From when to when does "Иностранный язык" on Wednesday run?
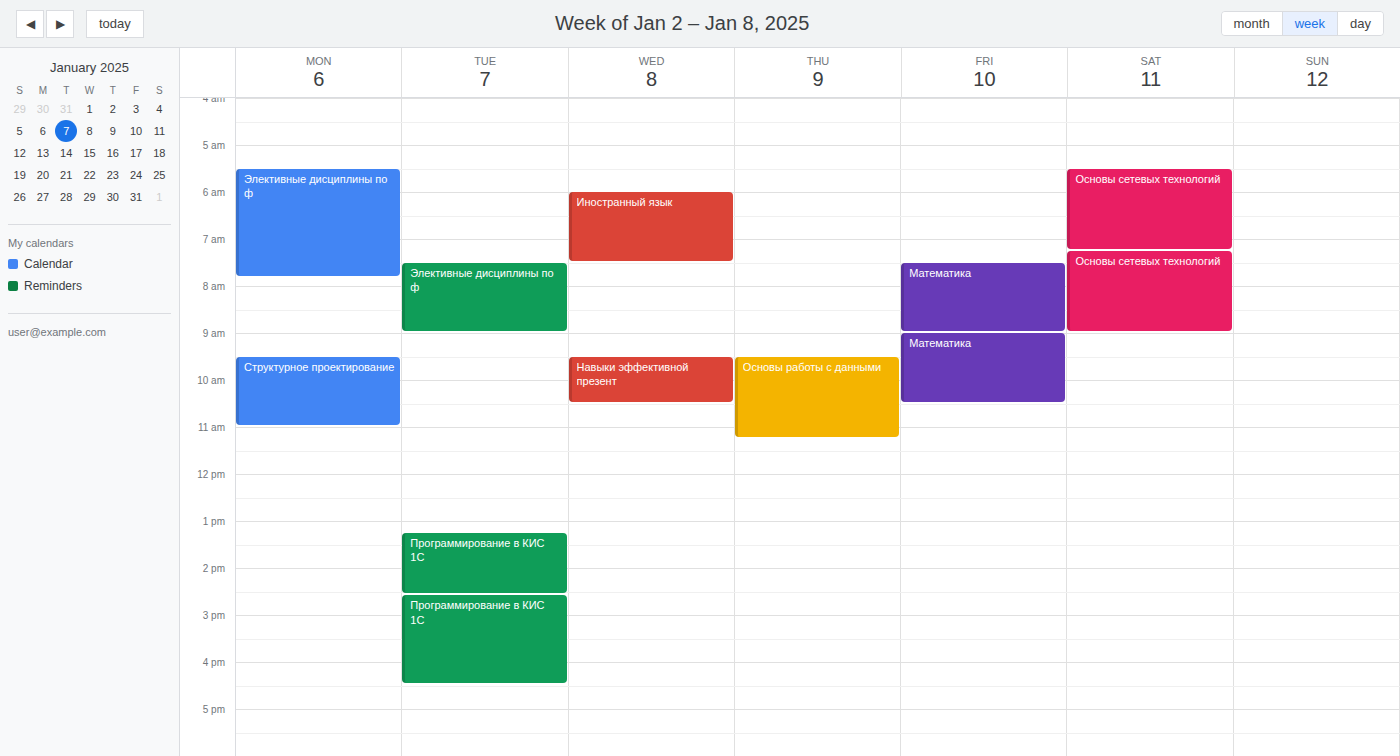
6:00 AM to 7:30 AM